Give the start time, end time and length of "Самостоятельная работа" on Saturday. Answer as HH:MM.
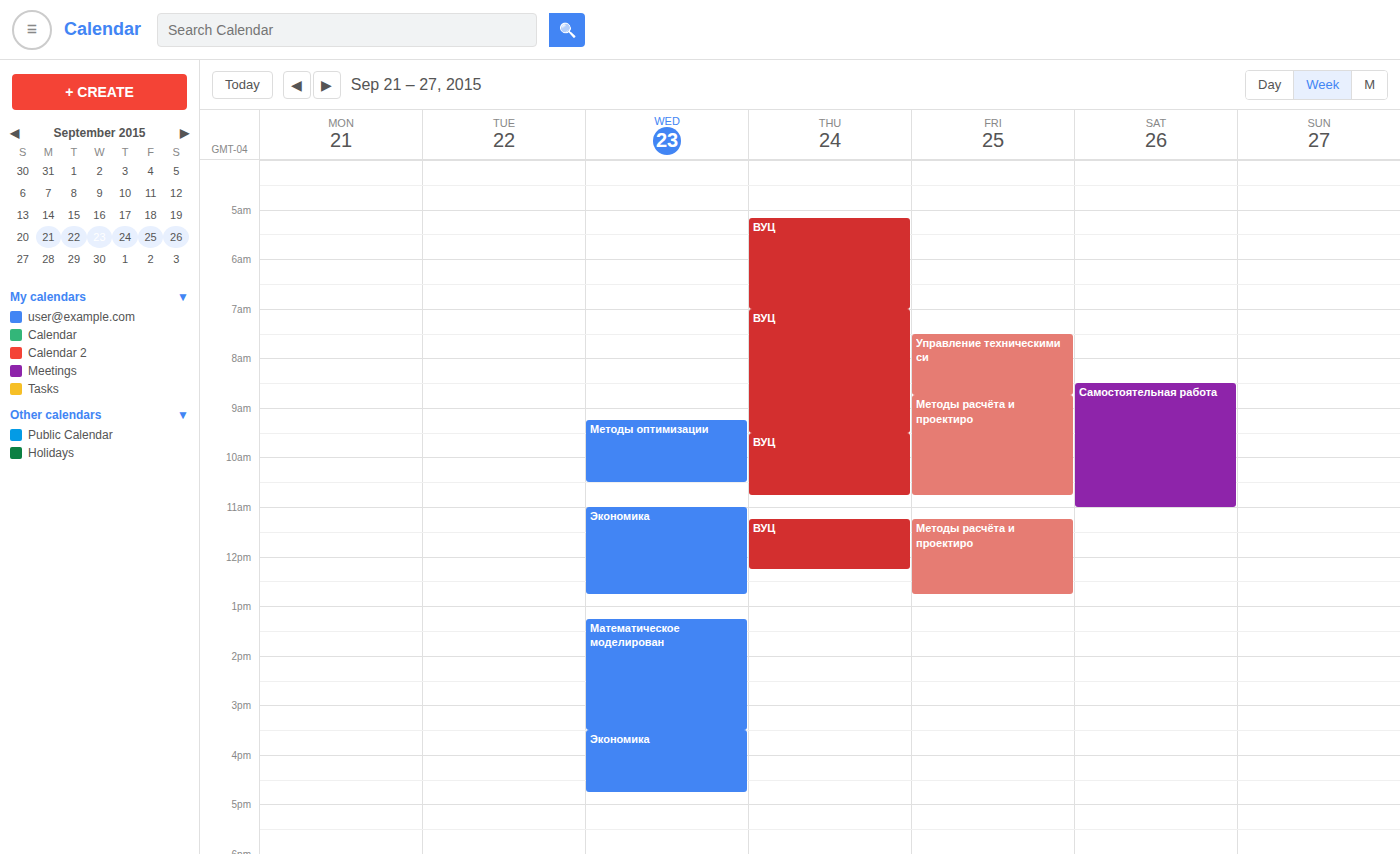
08:30 to 11:00, 2 hours 30 minutes